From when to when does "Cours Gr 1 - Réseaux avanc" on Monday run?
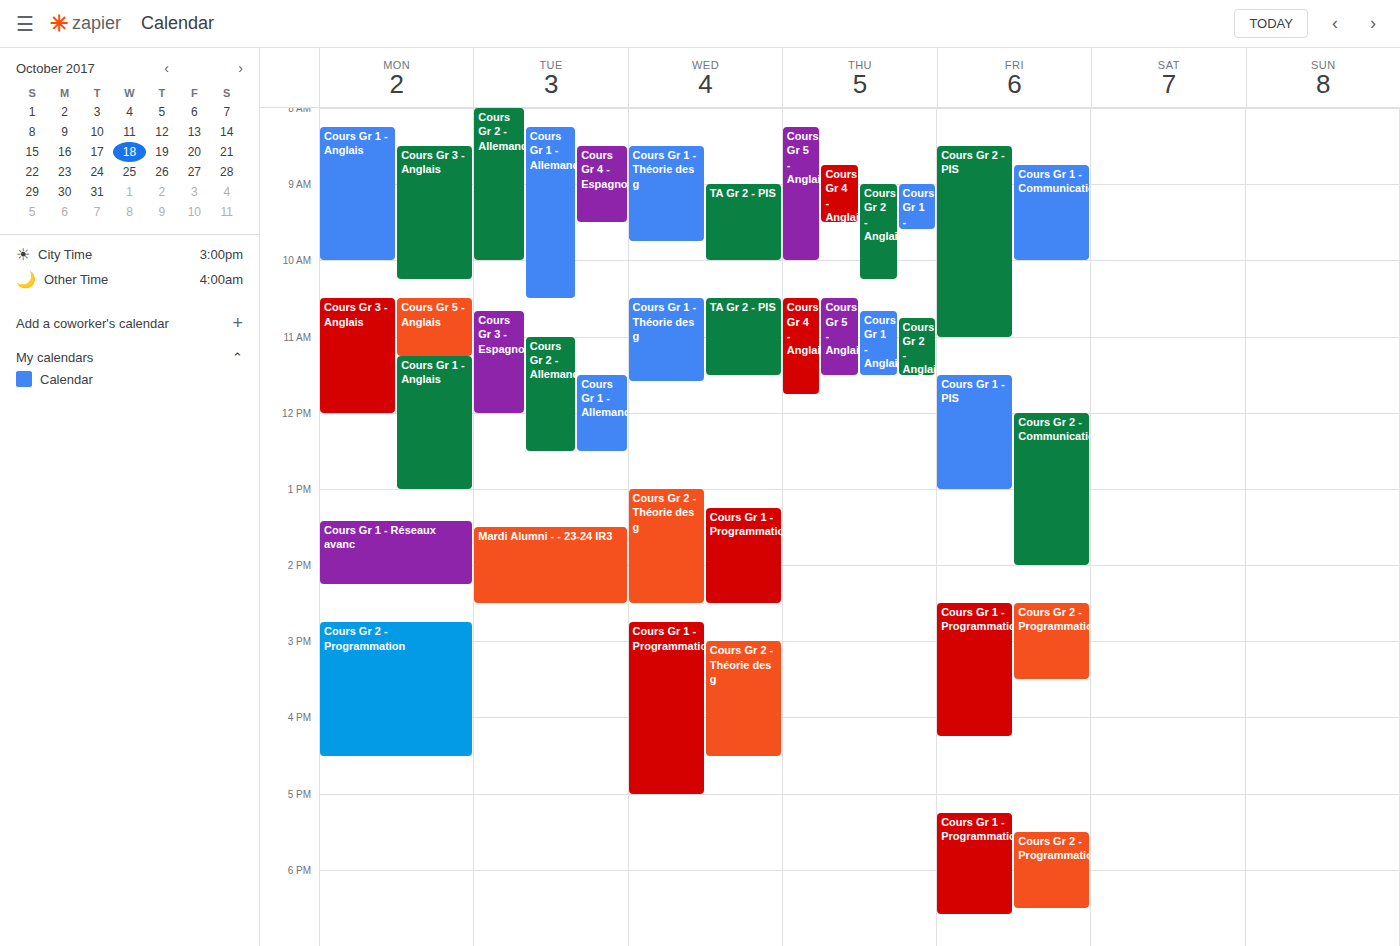
13:25 to 14:15